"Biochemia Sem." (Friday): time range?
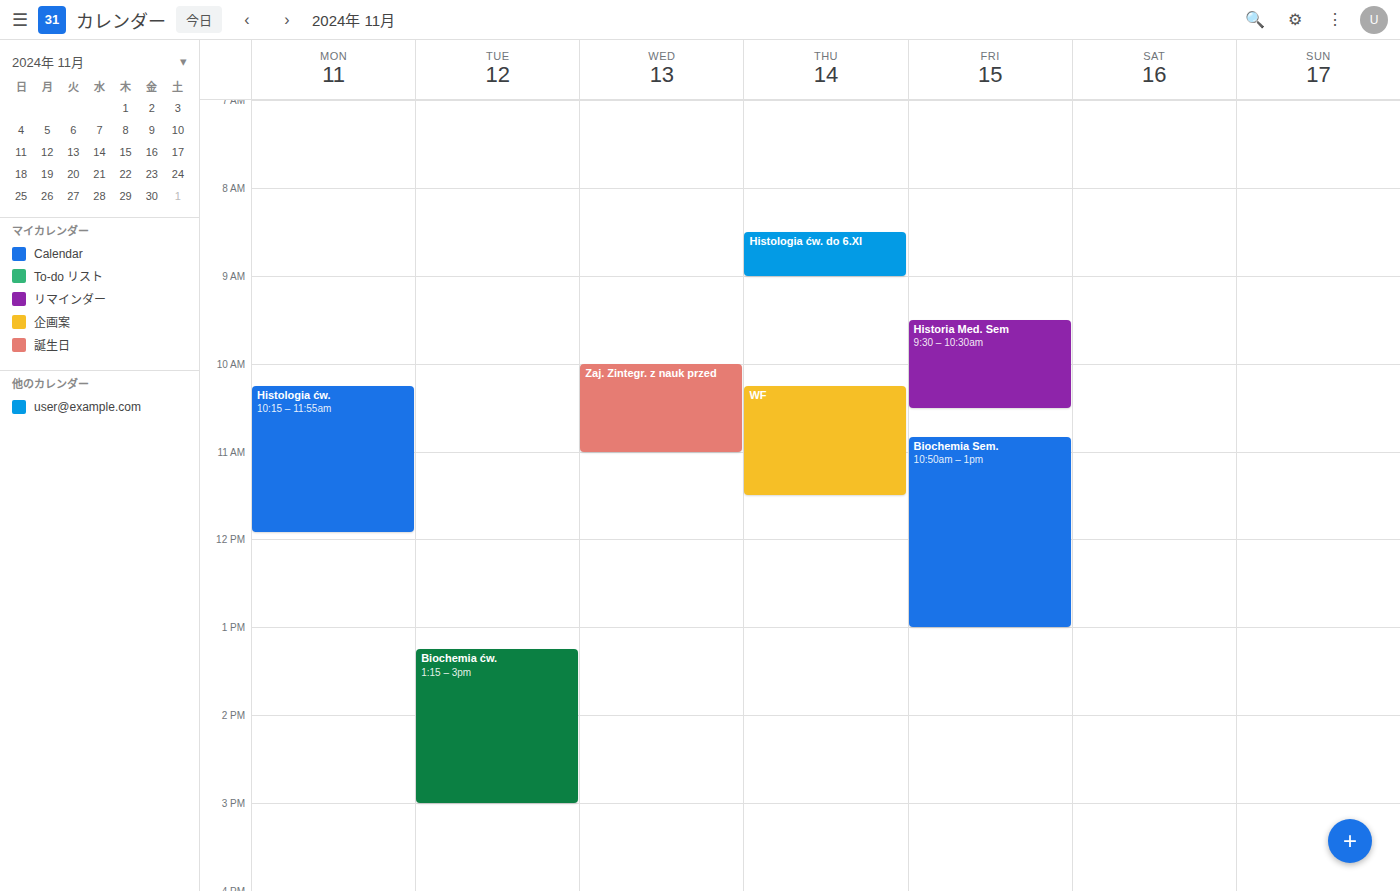
10:50 to 13:00